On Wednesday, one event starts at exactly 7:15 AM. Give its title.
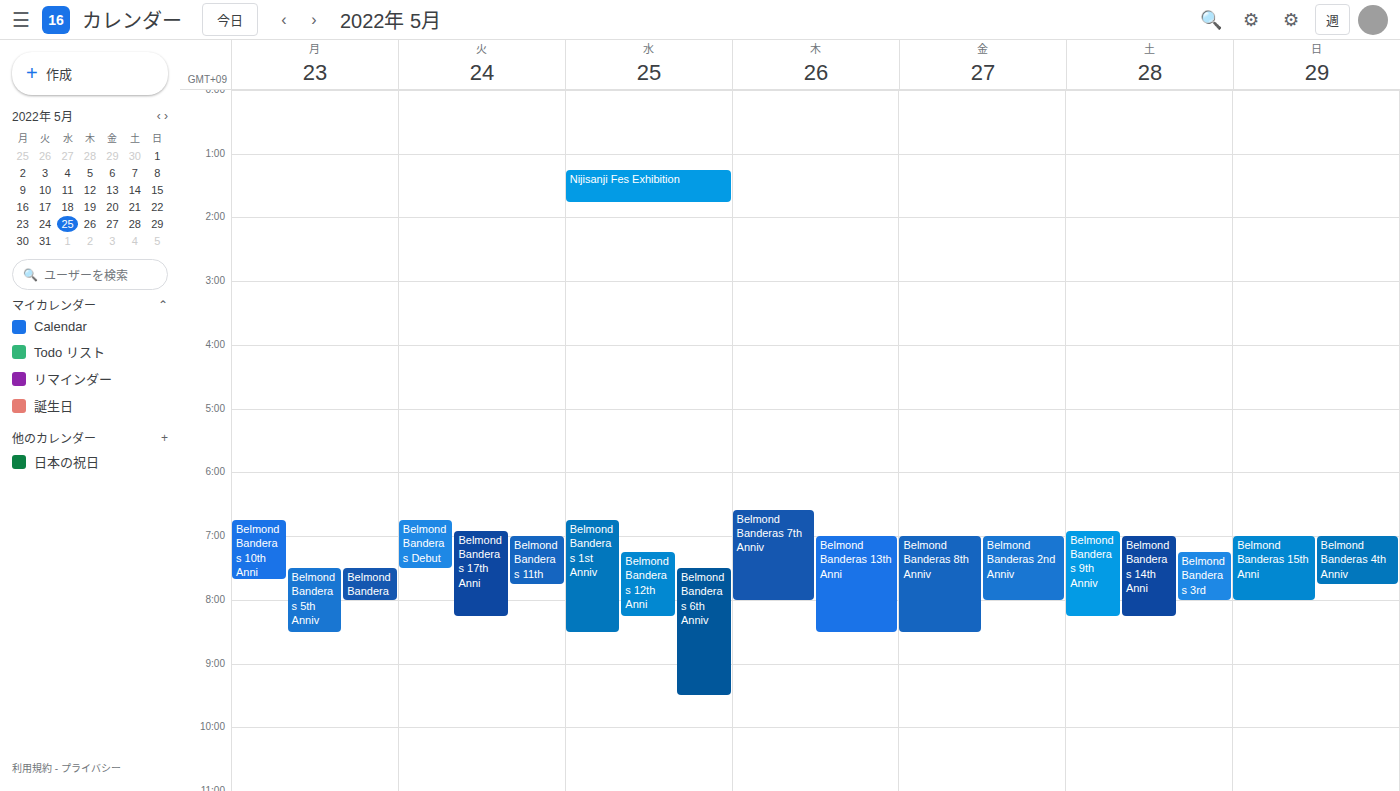
"Belmond Banderas 12th Anni"